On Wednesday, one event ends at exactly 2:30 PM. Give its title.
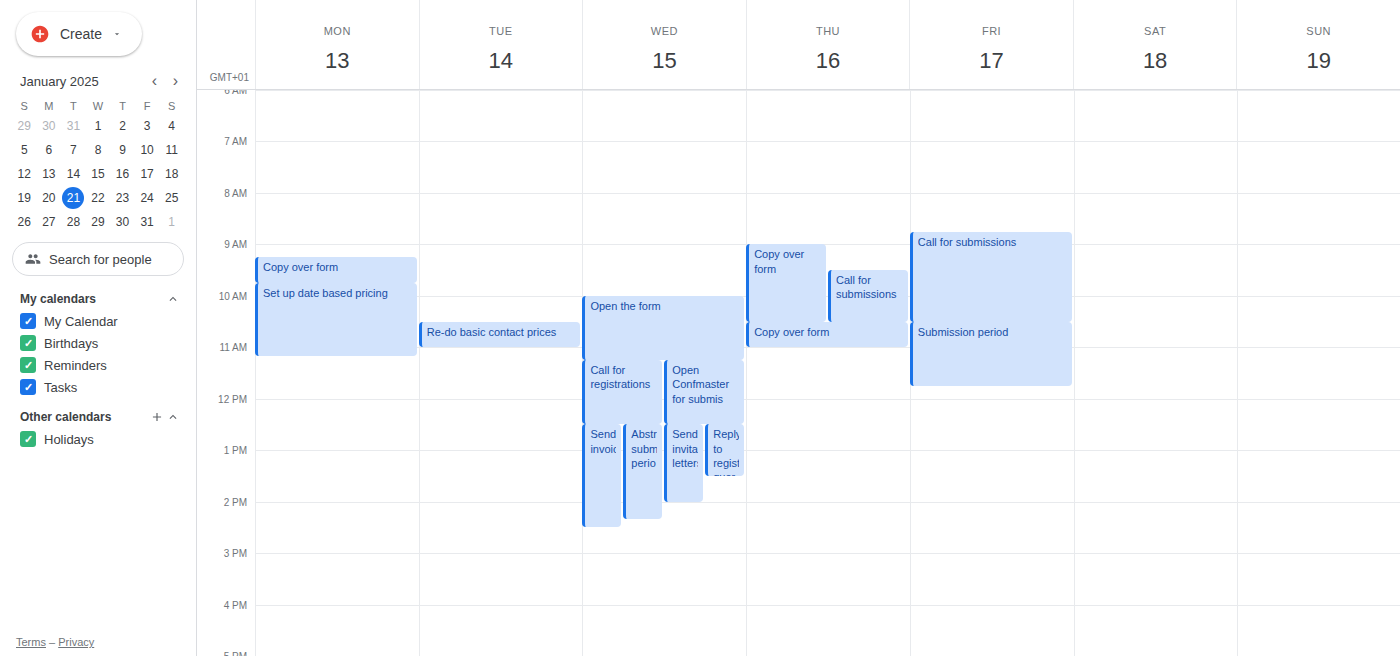
"Send invoices"